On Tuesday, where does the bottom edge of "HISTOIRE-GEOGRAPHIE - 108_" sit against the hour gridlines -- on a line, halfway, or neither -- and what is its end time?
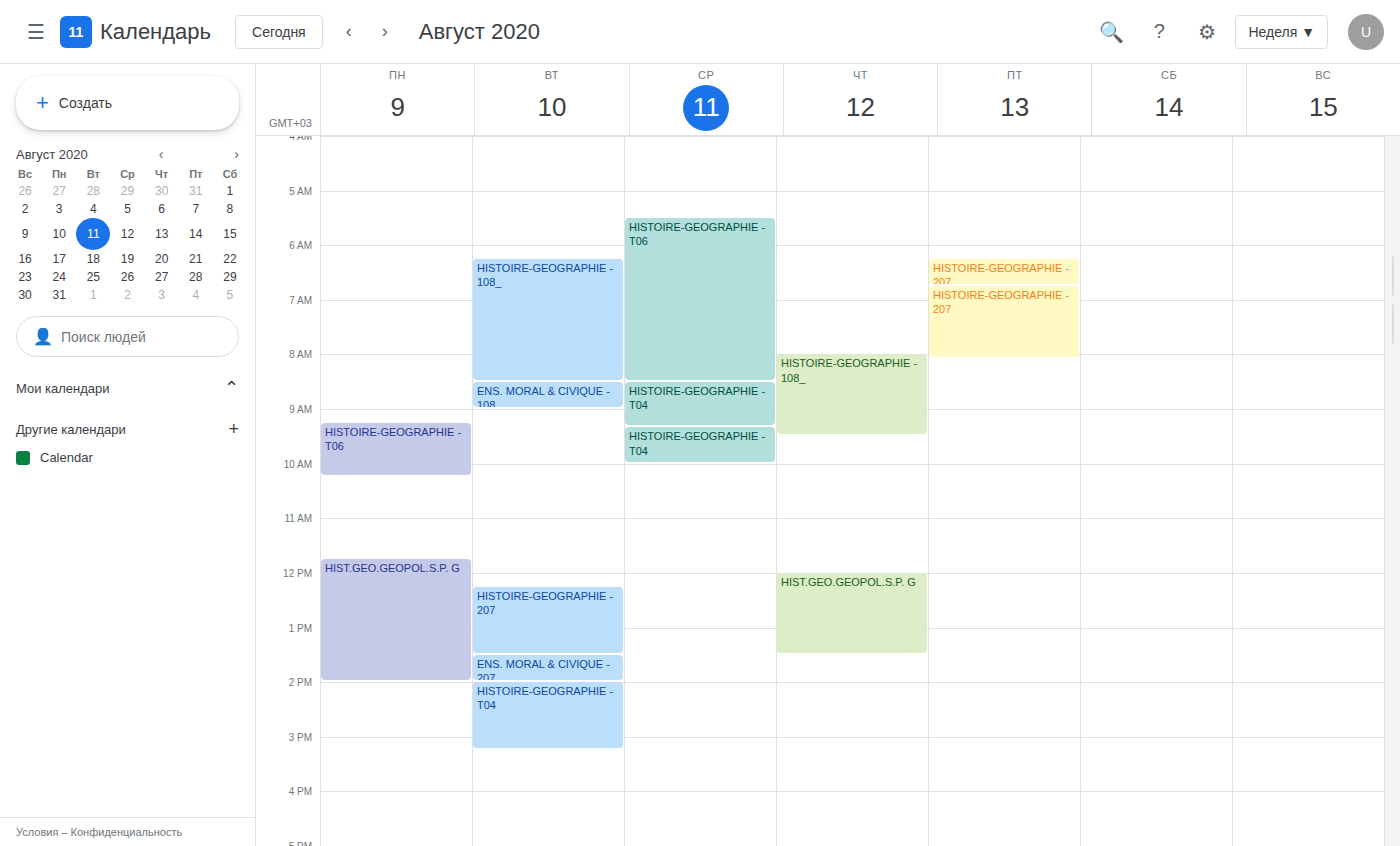
8:30 AM -- halfway between the 8 AM and 9 AM lines.